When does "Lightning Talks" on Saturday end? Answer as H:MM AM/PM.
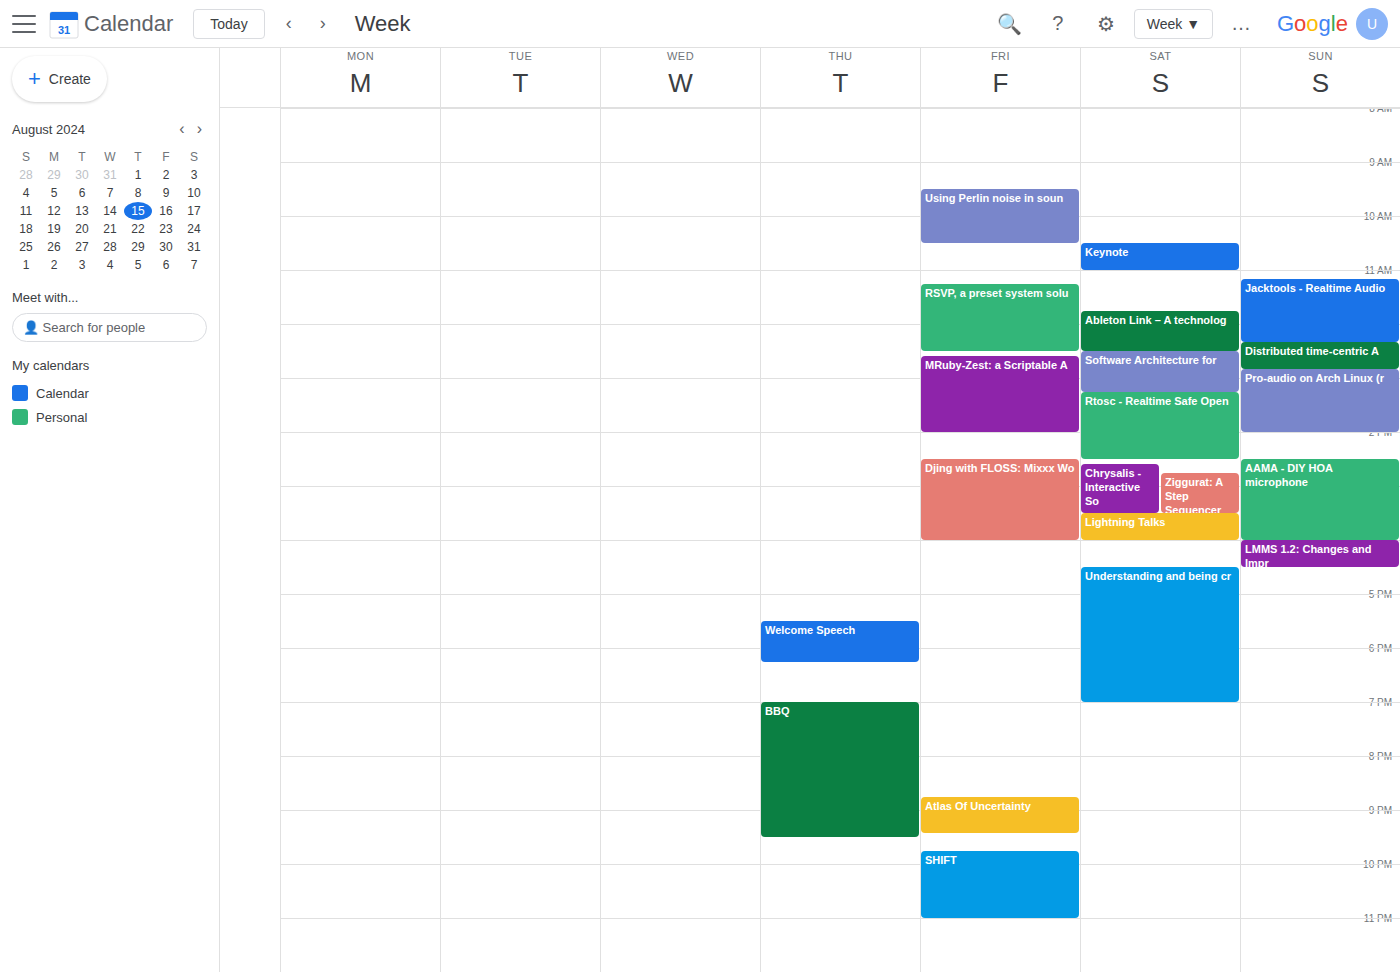
4:00 PM